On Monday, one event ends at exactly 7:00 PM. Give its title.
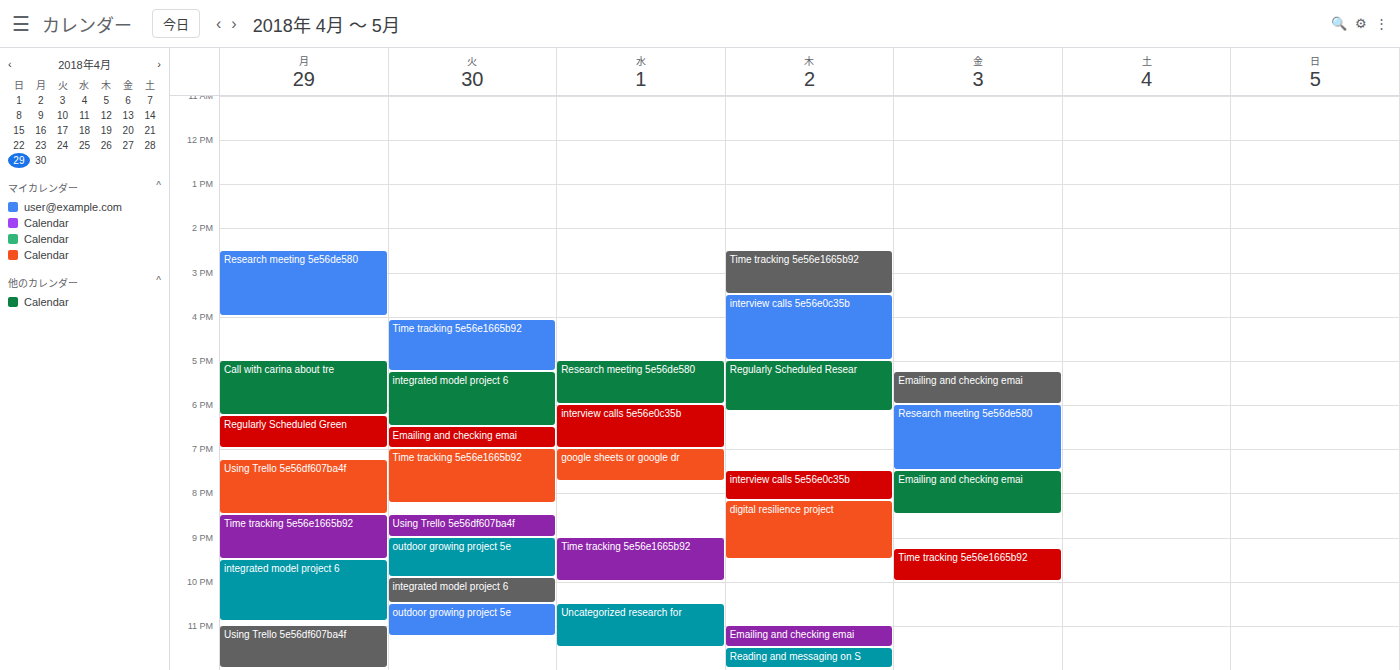
"Regularly Scheduled Green"